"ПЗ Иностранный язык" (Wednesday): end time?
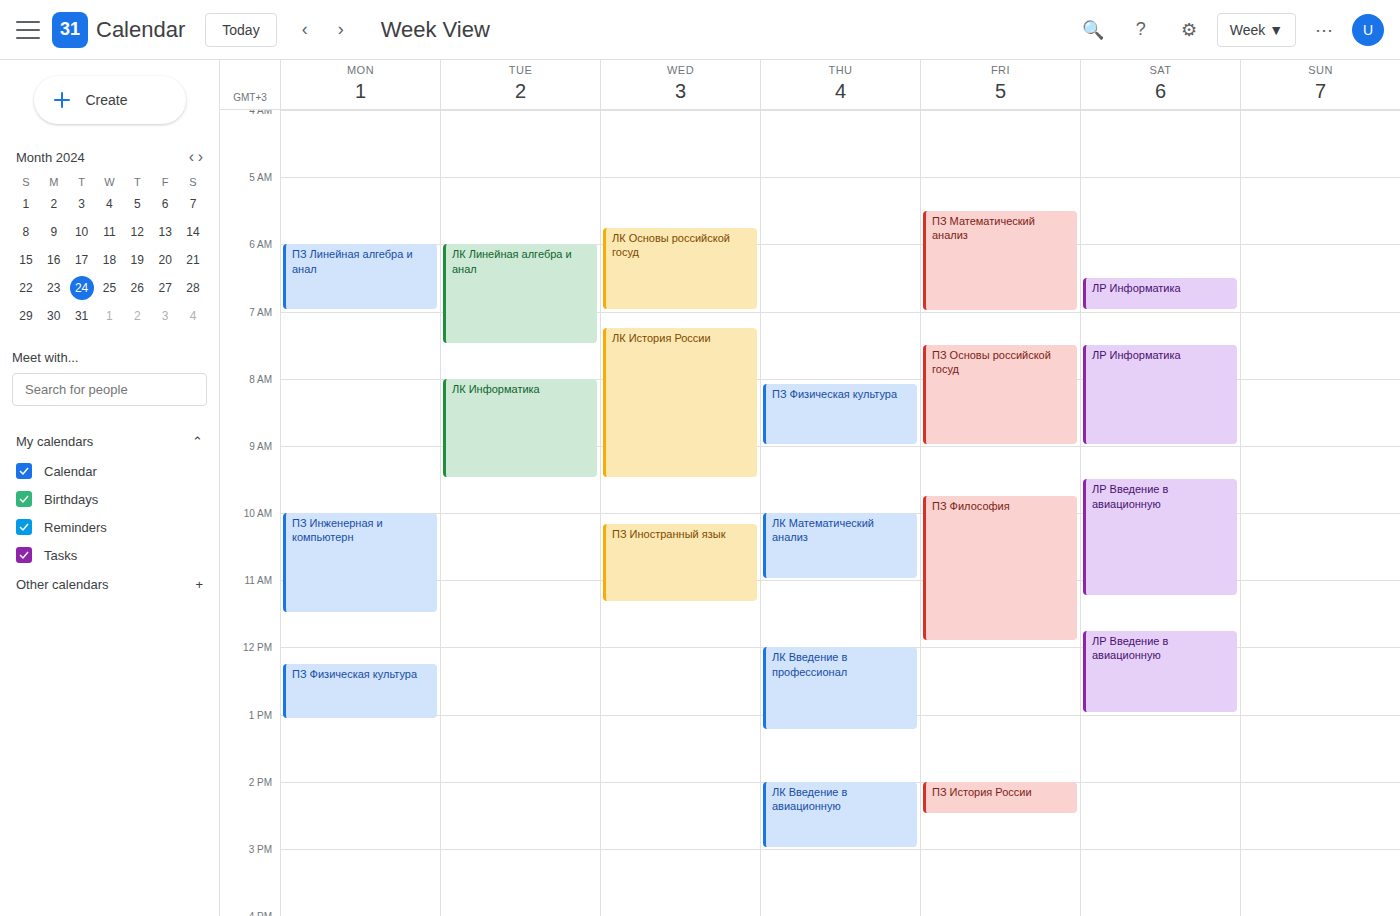
11:20 AM